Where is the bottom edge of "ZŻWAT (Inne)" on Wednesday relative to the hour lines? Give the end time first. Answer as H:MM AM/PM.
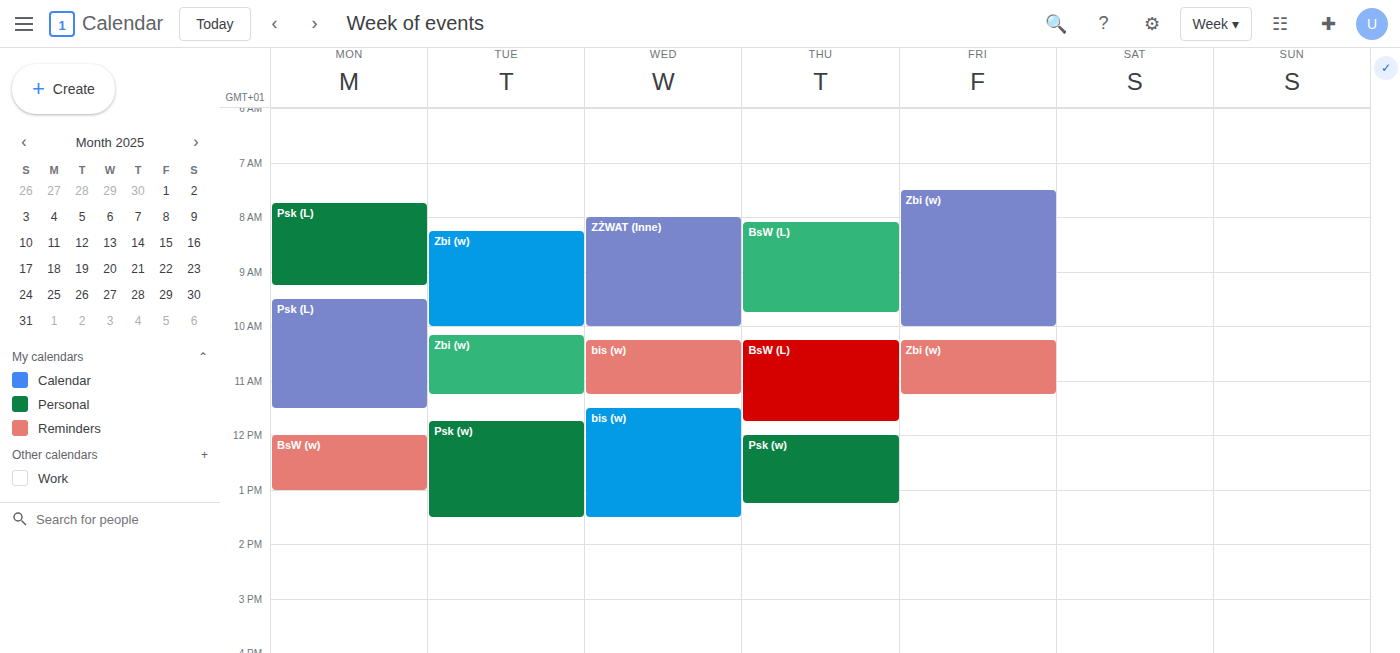
10:00 AM -- exactly on the 10 AM line.